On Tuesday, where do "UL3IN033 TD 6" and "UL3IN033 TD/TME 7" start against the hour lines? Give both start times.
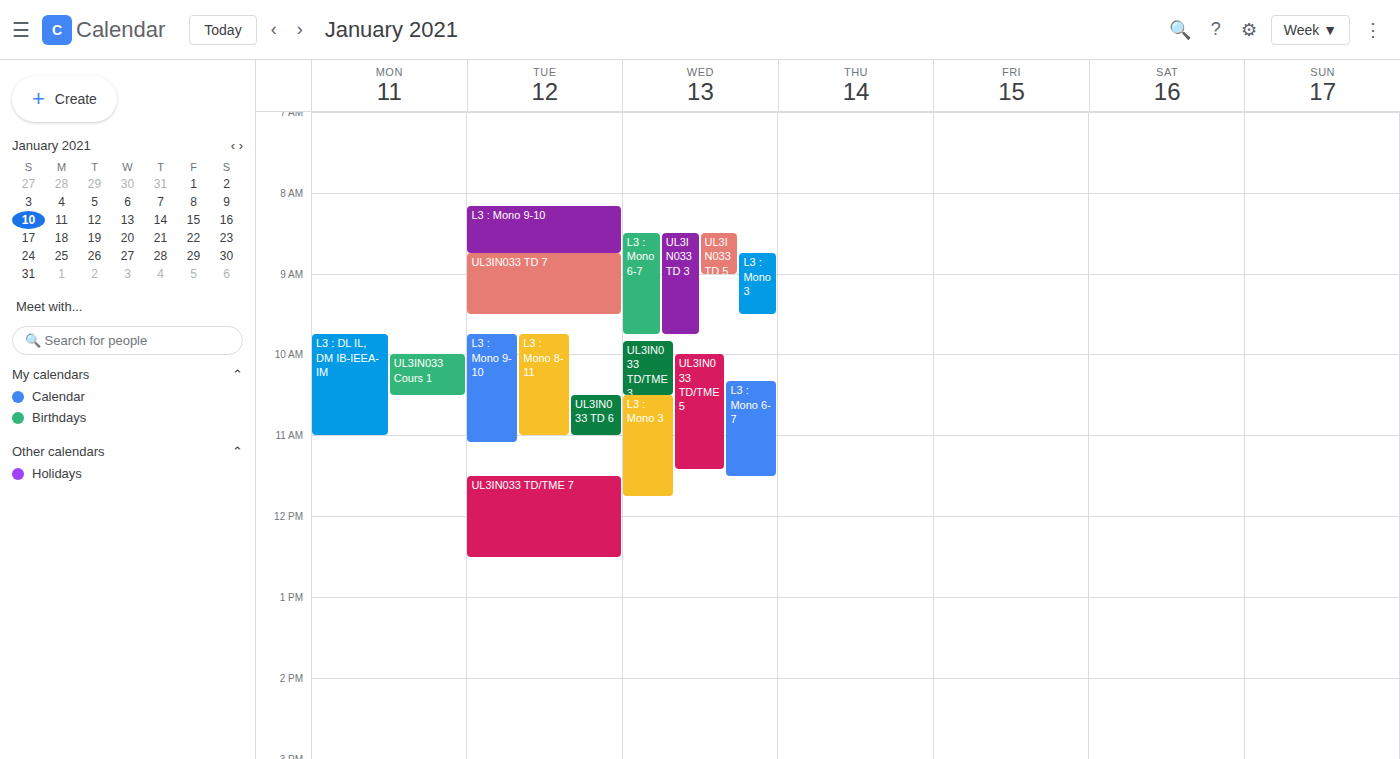
"UL3IN033 TD 6": 10:30 AM, halfway between the 10 AM and 11 AM lines. "UL3IN033 TD/TME 7": 11:30 AM, halfway between the 11 AM and 12 PM lines.